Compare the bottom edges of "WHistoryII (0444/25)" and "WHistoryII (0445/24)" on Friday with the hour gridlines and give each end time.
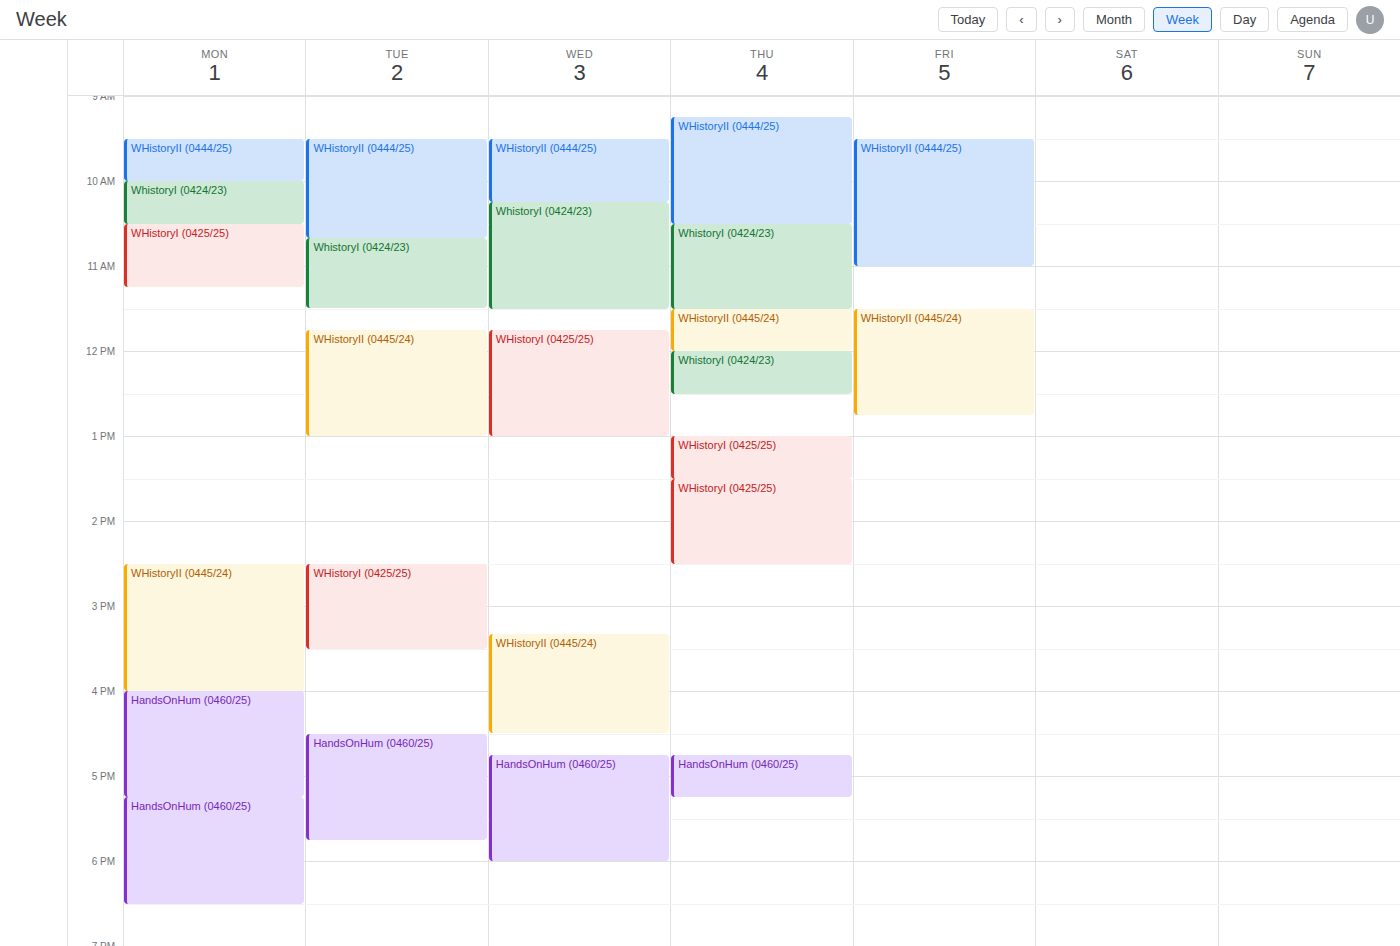
"WHistoryII (0444/25)": 11:00 AM, exactly on the 11 AM line. "WHistoryII (0445/24)": 12:45 PM, neither: three quarters of the way from the 12 PM line to the 1 PM line.